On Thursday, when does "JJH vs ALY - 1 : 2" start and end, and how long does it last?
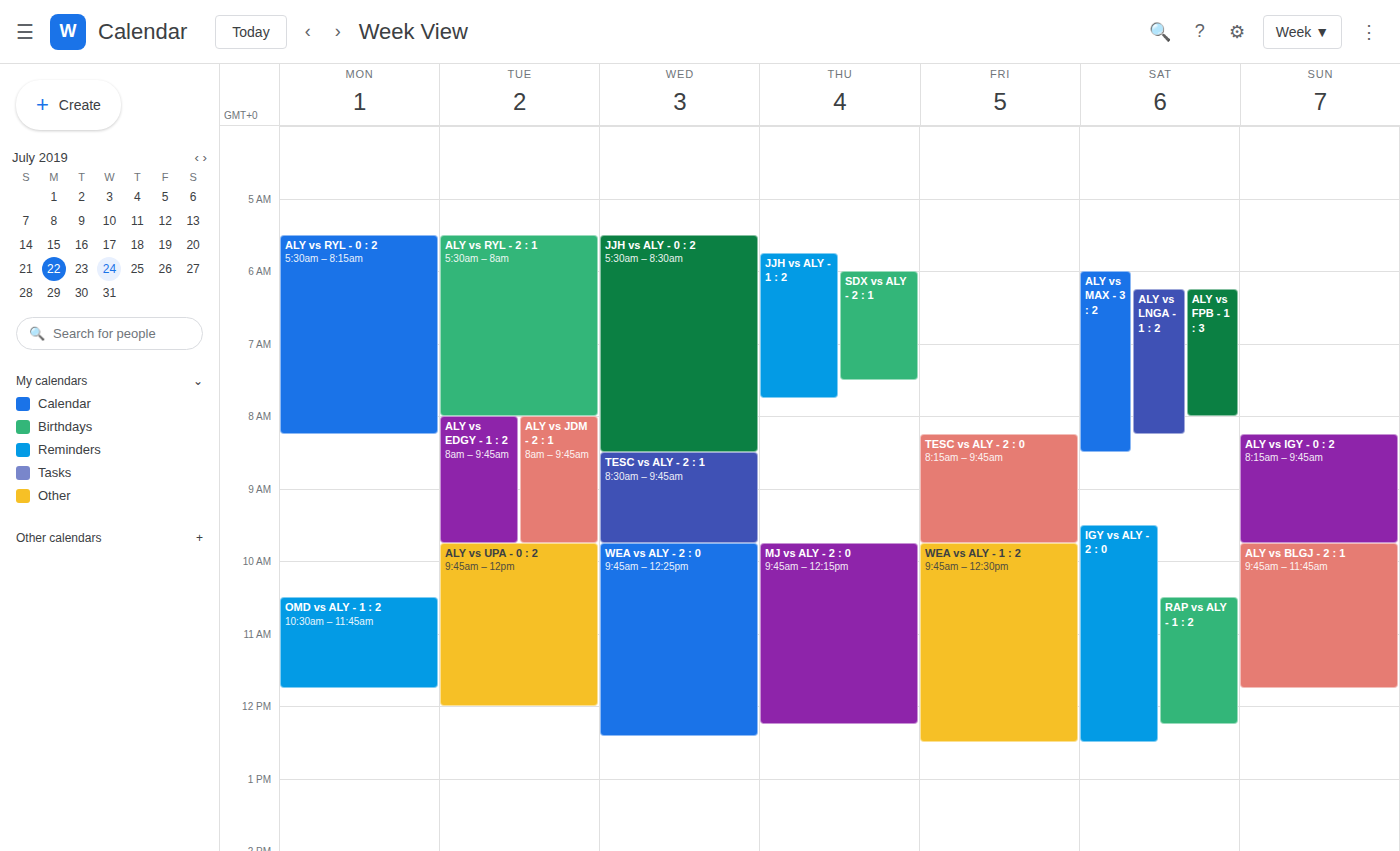
05:45 to 07:45, 2 hours